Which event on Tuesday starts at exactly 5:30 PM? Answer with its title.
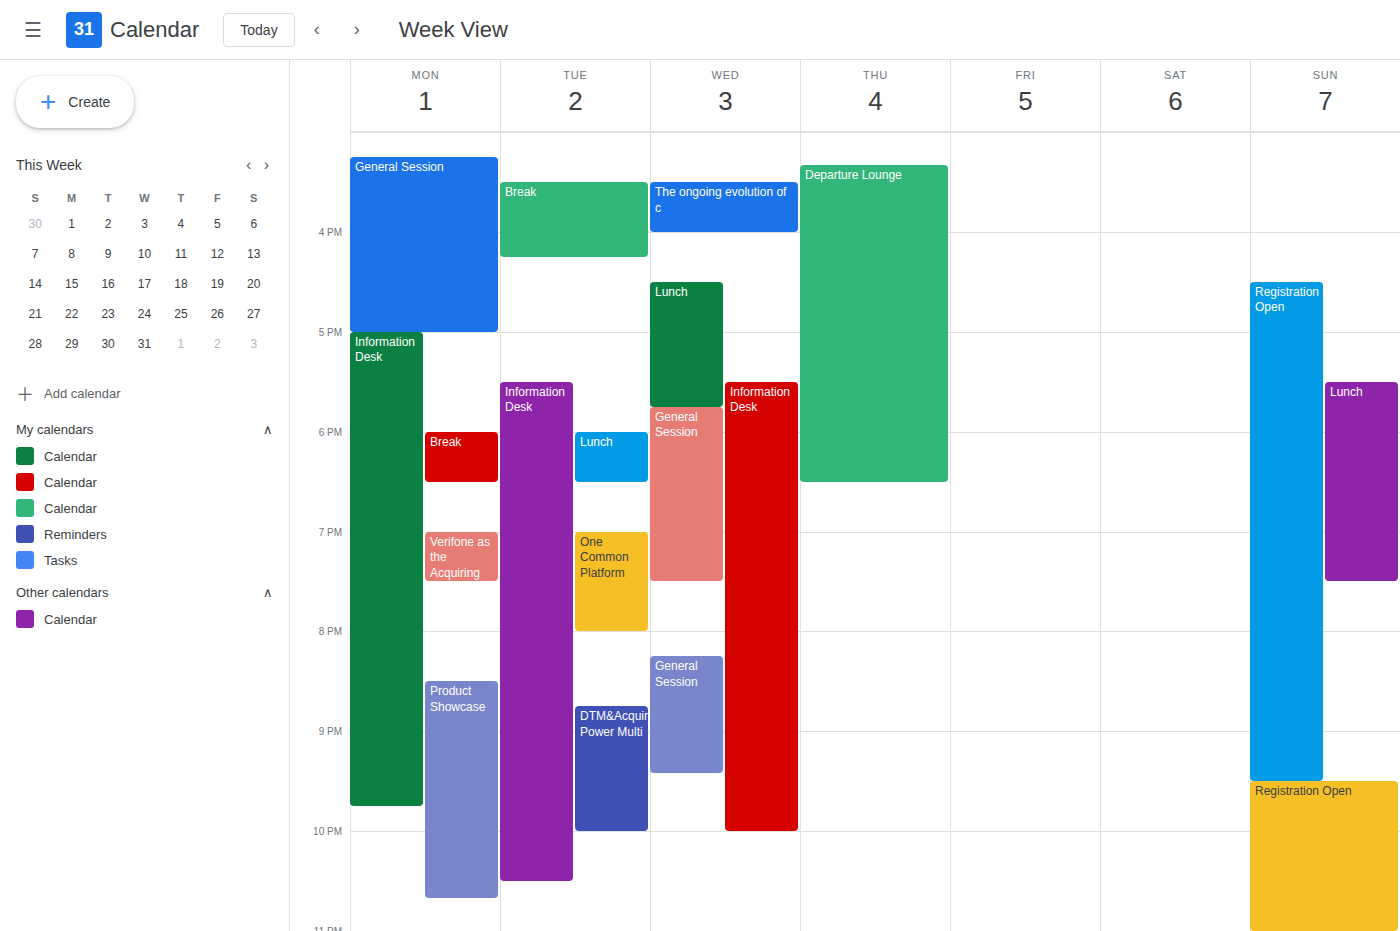
"Information Desk"